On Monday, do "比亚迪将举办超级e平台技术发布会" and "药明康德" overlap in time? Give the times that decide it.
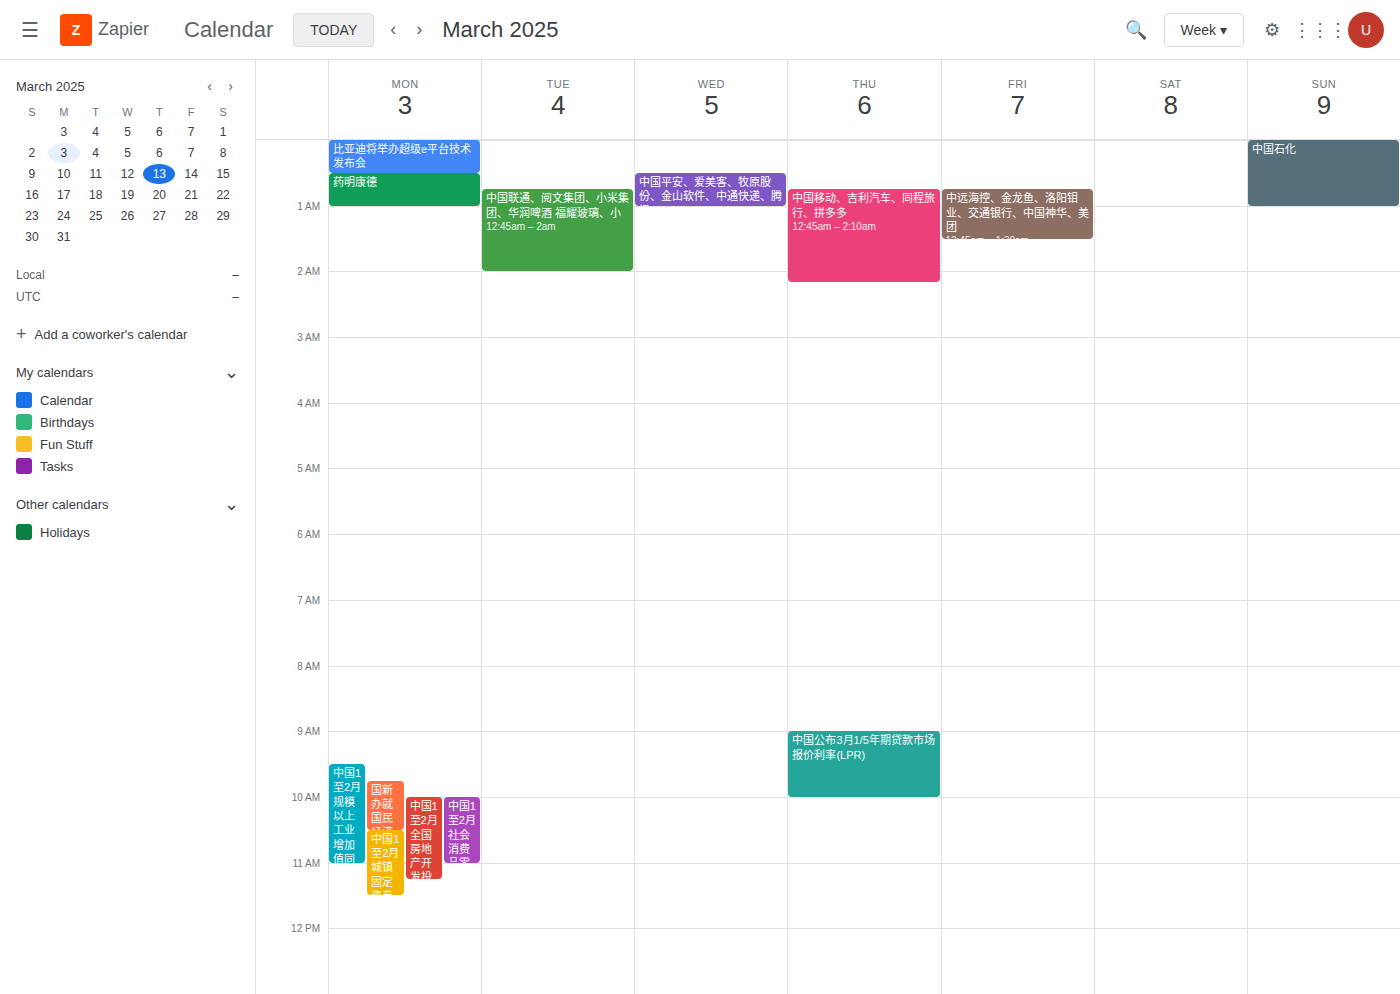
"比亚迪将举办超级e平台技术发布会" ends at 12:30 AM, exactly when "药明康德" starts -- they touch but do not overlap.